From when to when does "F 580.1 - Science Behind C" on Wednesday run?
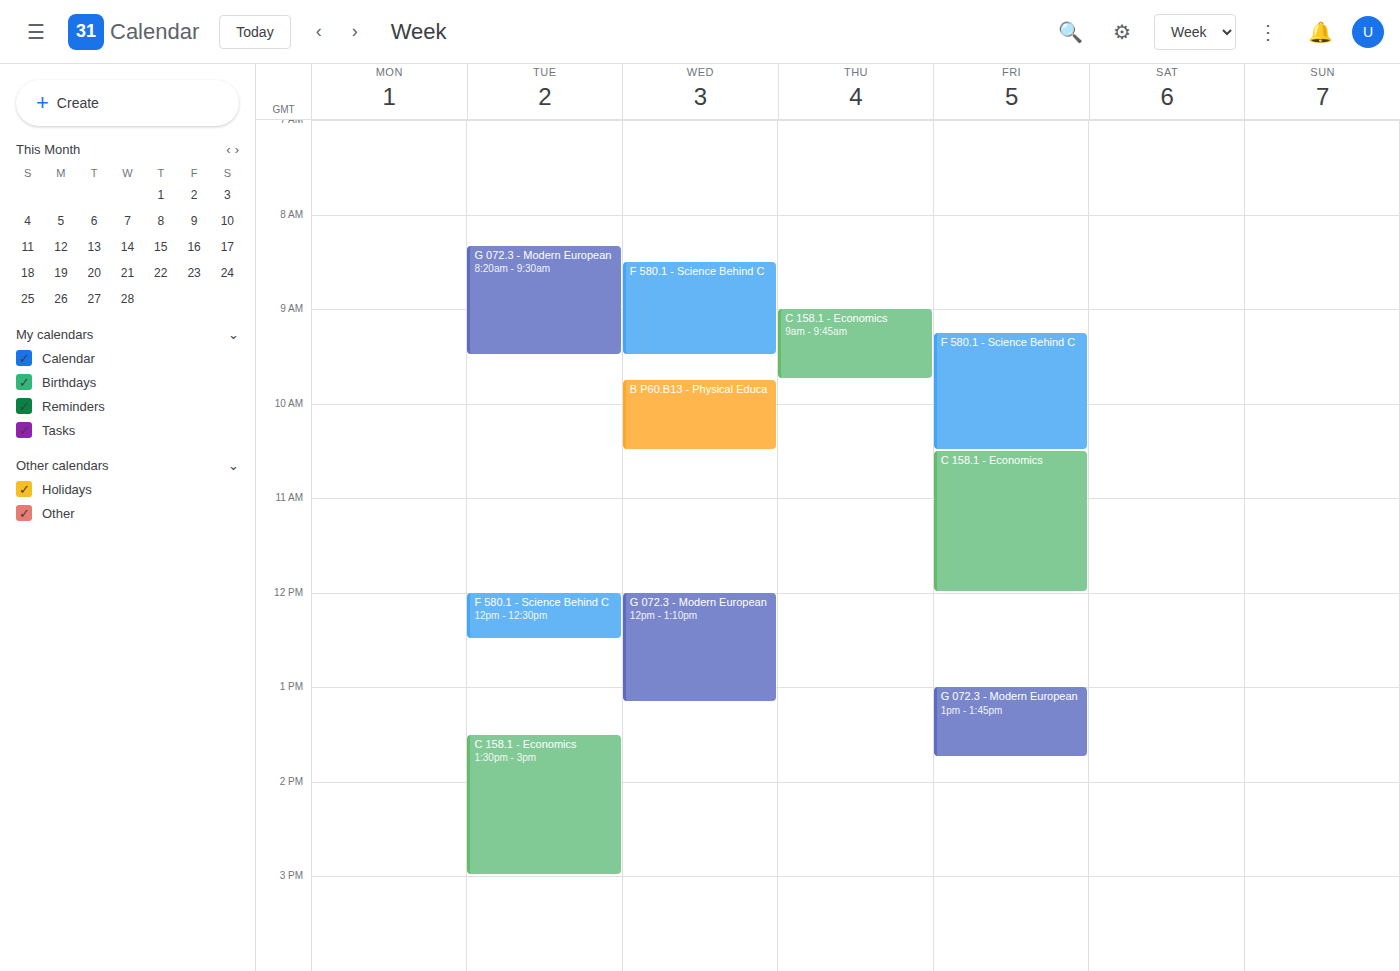
8:30 AM to 9:30 AM